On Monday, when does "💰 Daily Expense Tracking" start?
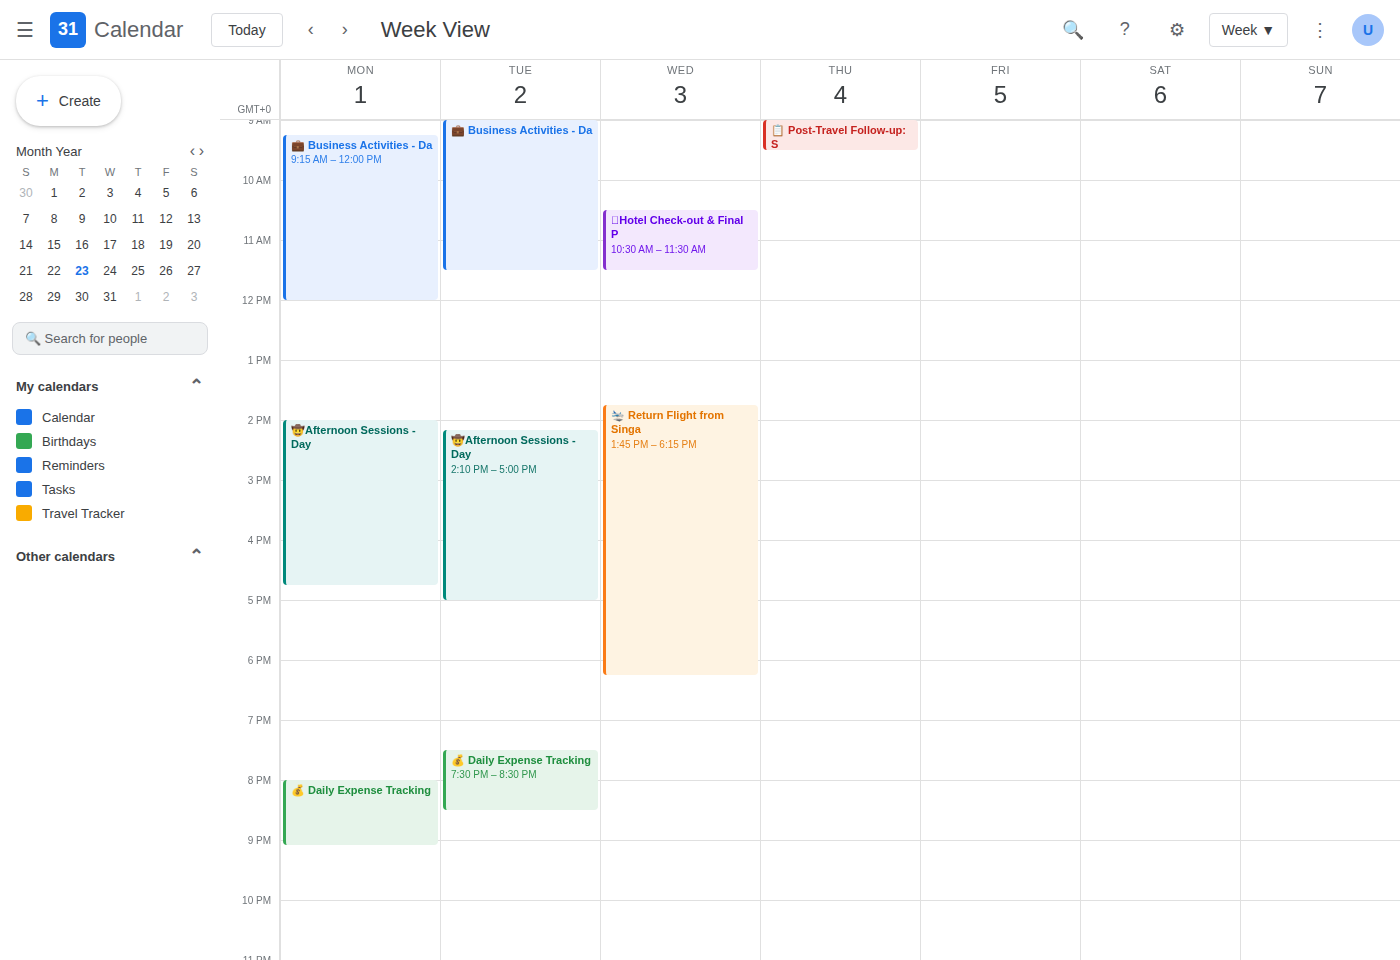
8:00 PM